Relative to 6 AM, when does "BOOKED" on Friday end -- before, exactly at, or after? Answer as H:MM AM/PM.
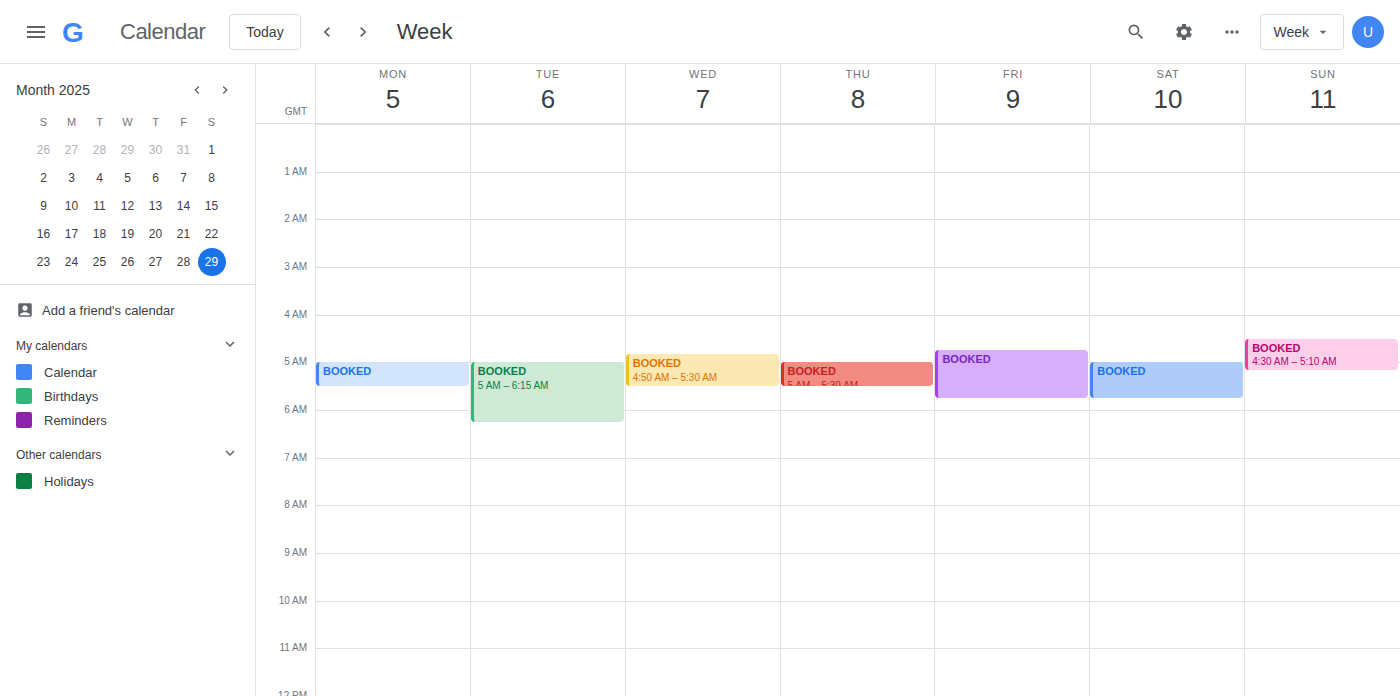
5:45 AM -- before 6 AM, 15 minutes above the 6 AM line.